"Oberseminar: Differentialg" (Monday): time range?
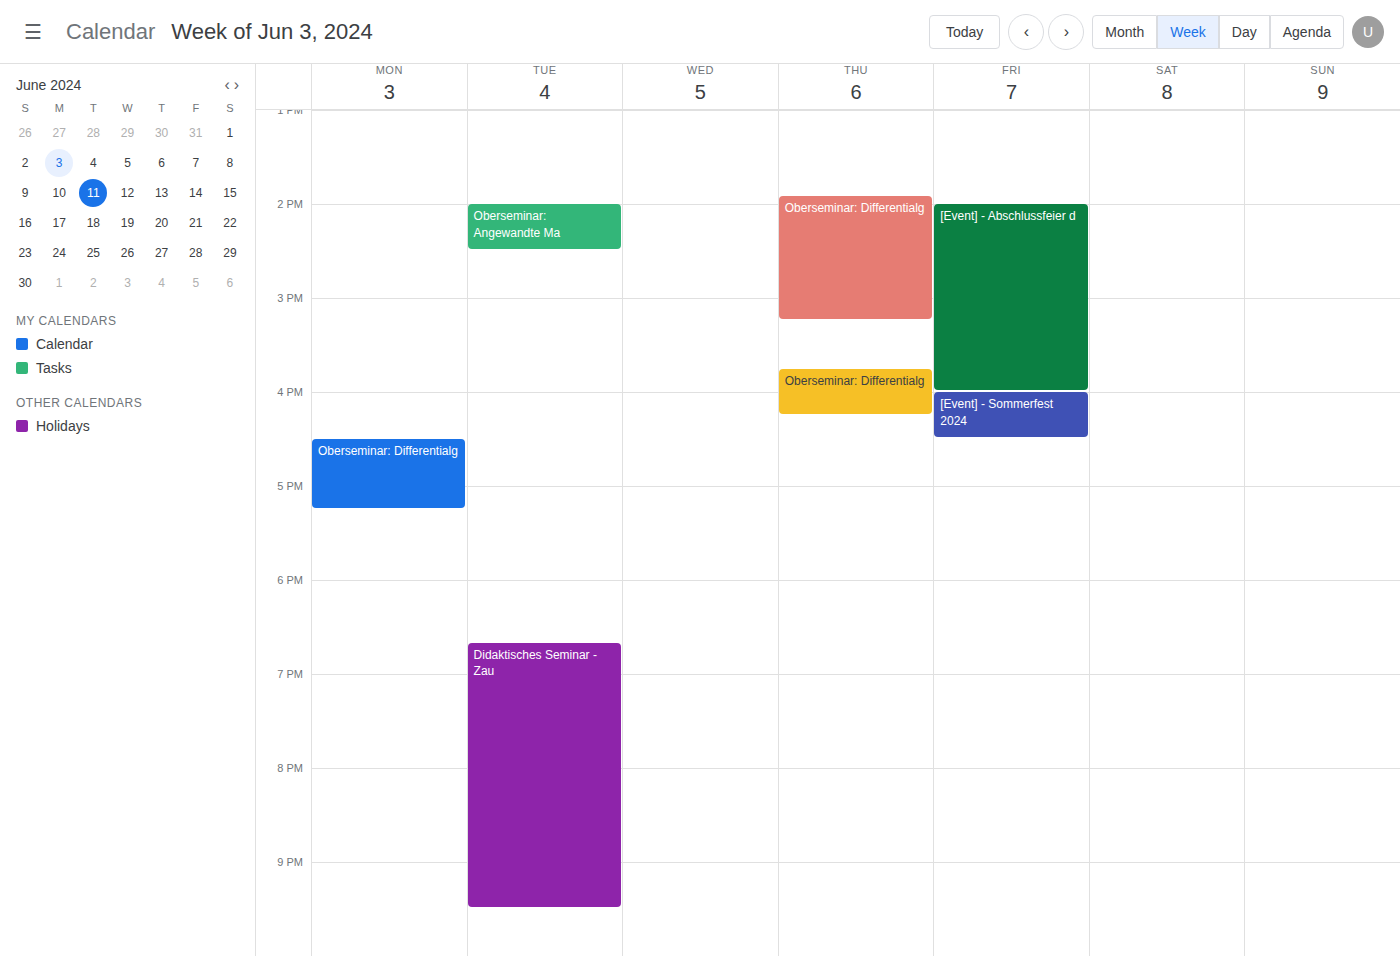
4:30 PM to 5:15 PM